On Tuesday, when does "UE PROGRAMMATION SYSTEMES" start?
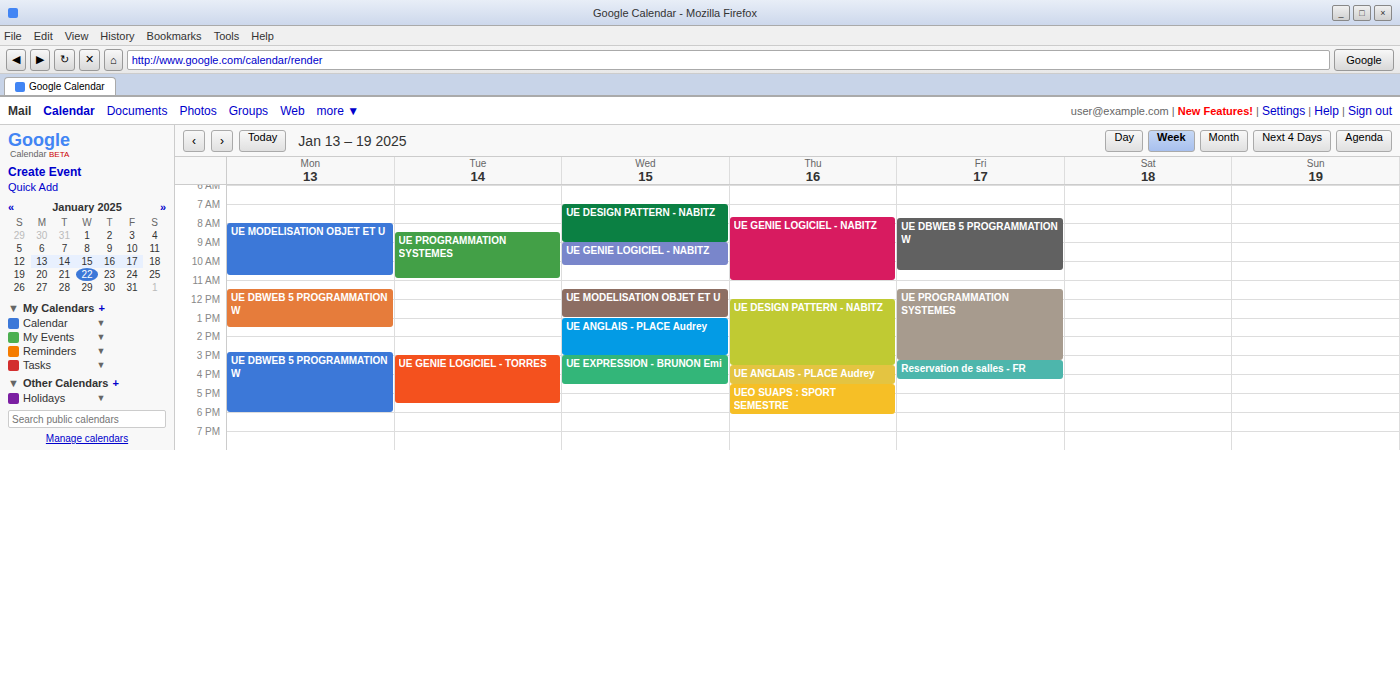
8:30 AM